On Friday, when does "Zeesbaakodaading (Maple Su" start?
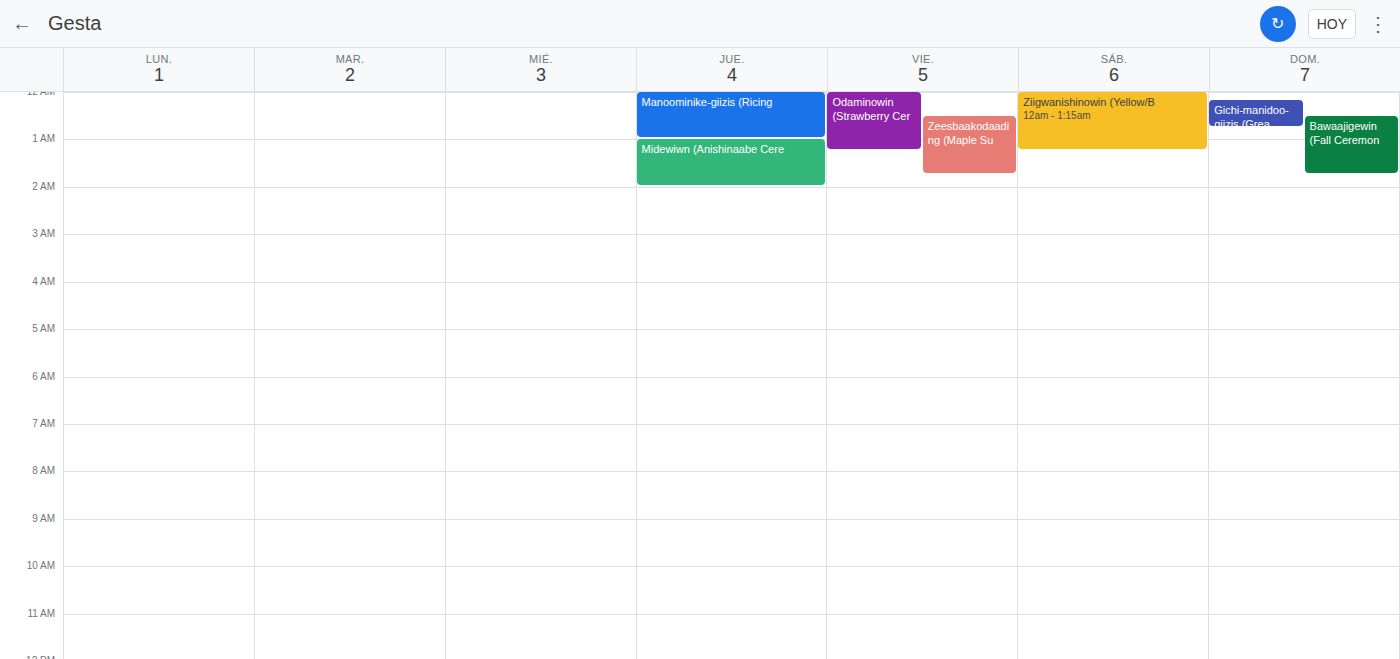
00:30